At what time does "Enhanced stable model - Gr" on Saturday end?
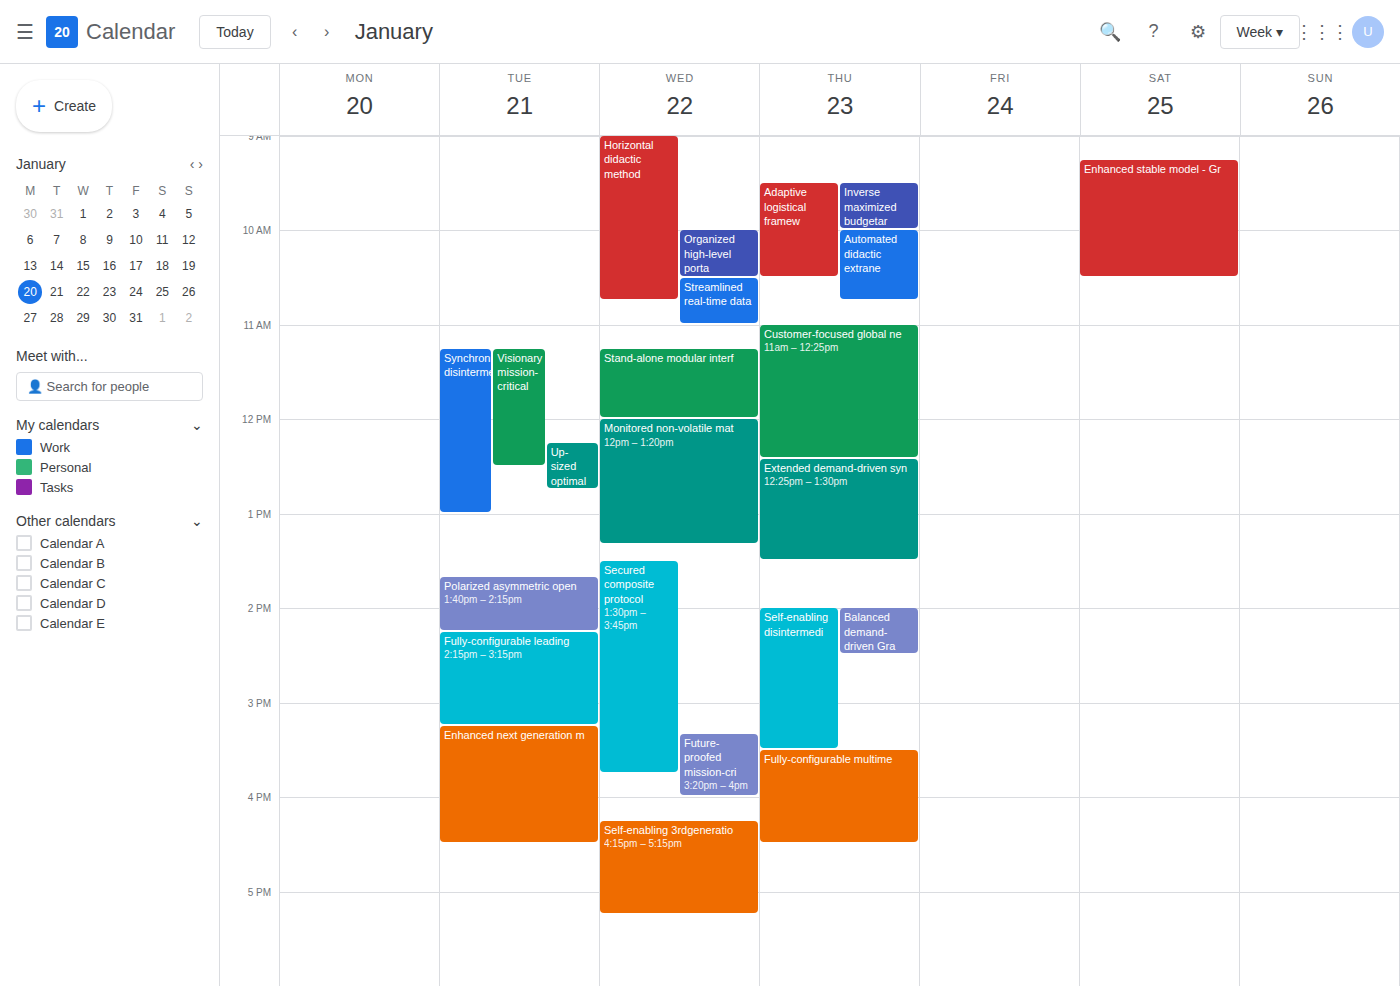
10:30